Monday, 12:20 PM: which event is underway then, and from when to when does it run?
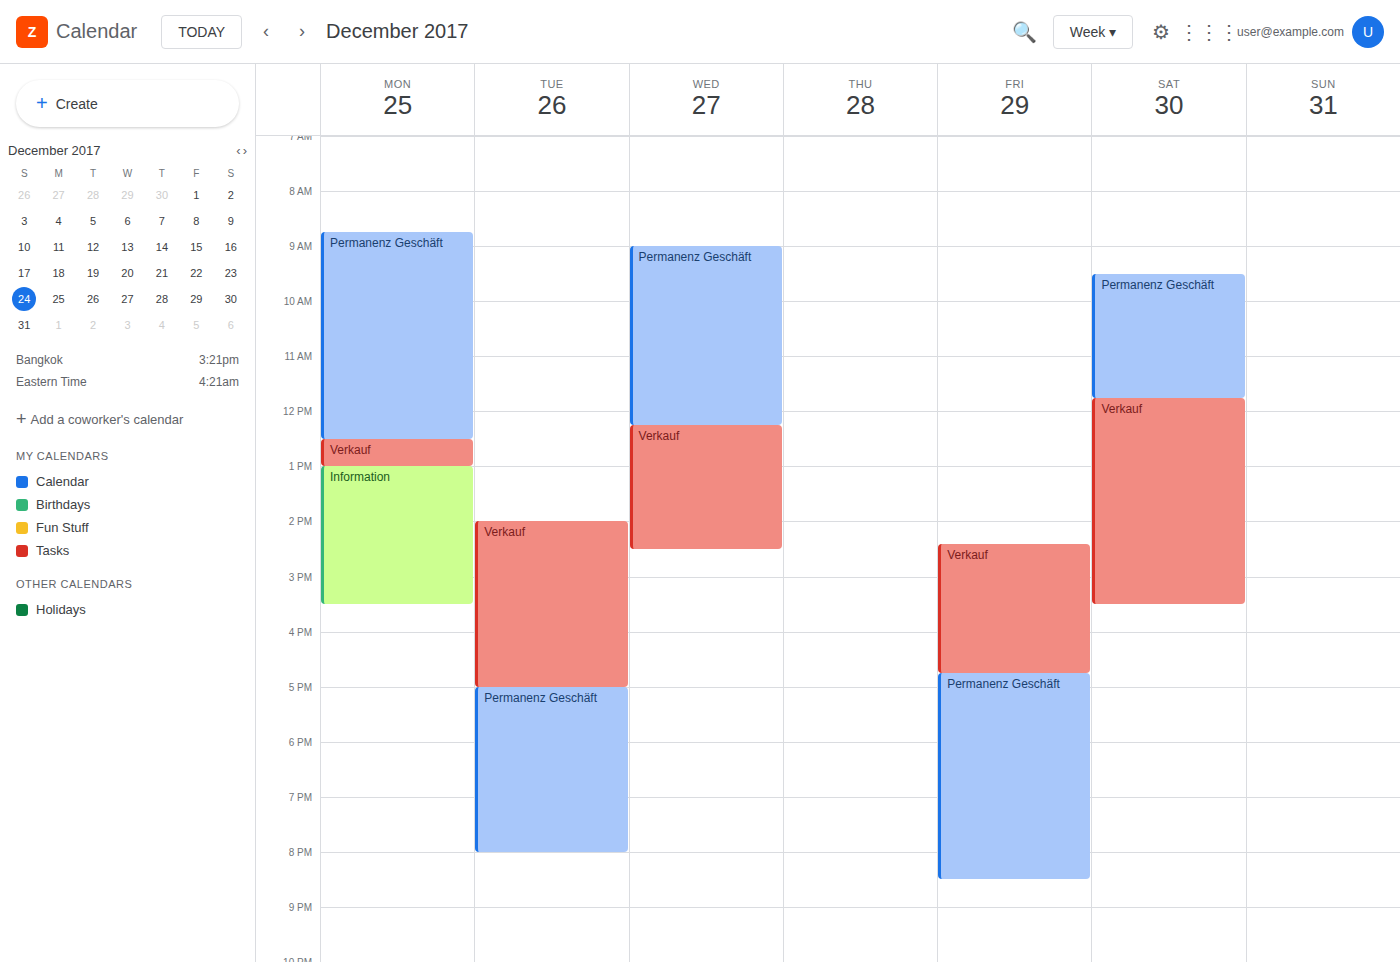
"Permanenz Geschäft", 8:45 AM to 12:30 PM